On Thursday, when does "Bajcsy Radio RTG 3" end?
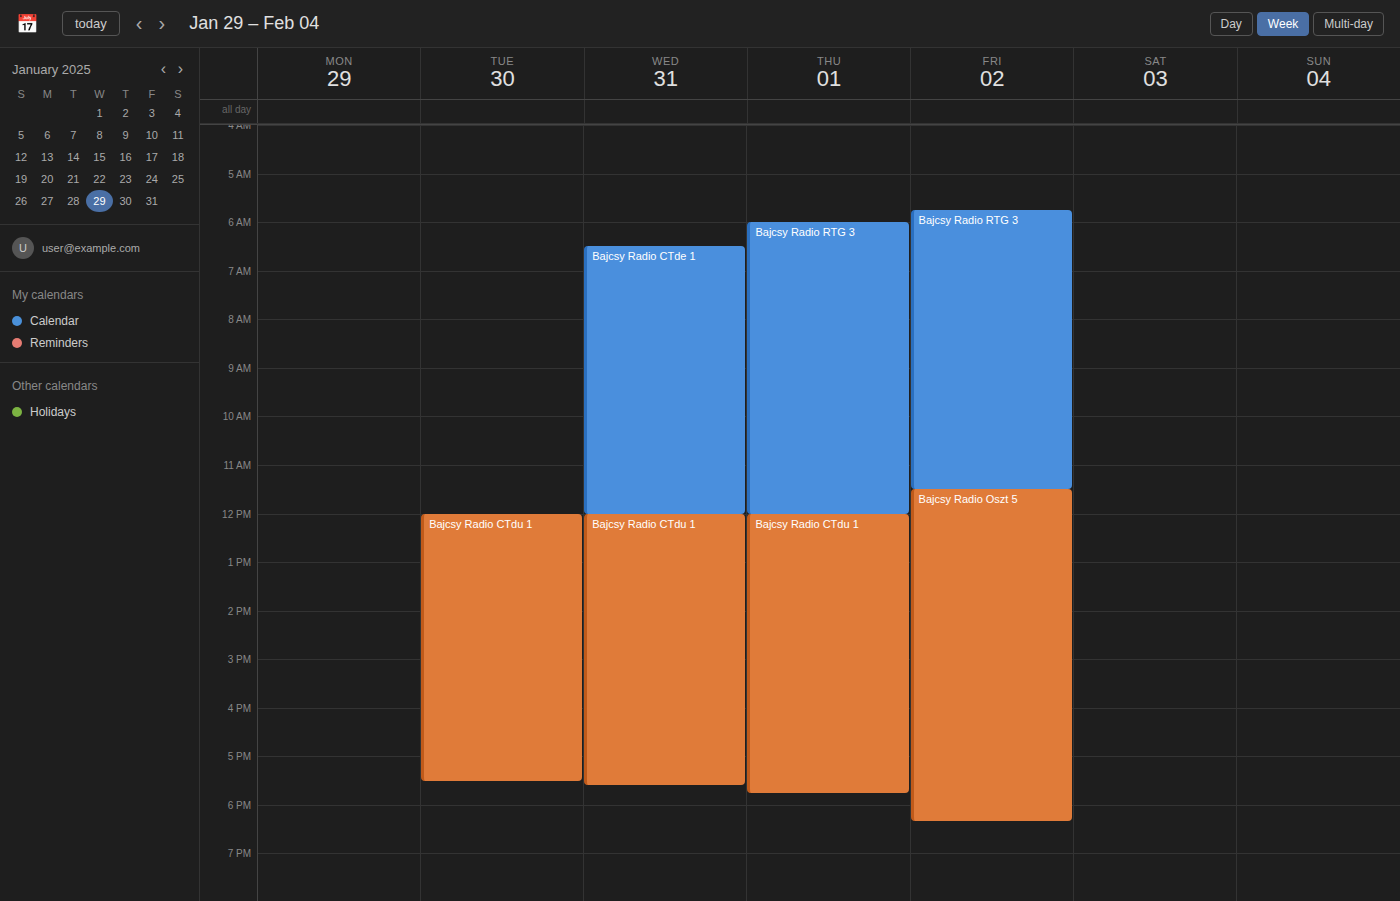
12:00 PM